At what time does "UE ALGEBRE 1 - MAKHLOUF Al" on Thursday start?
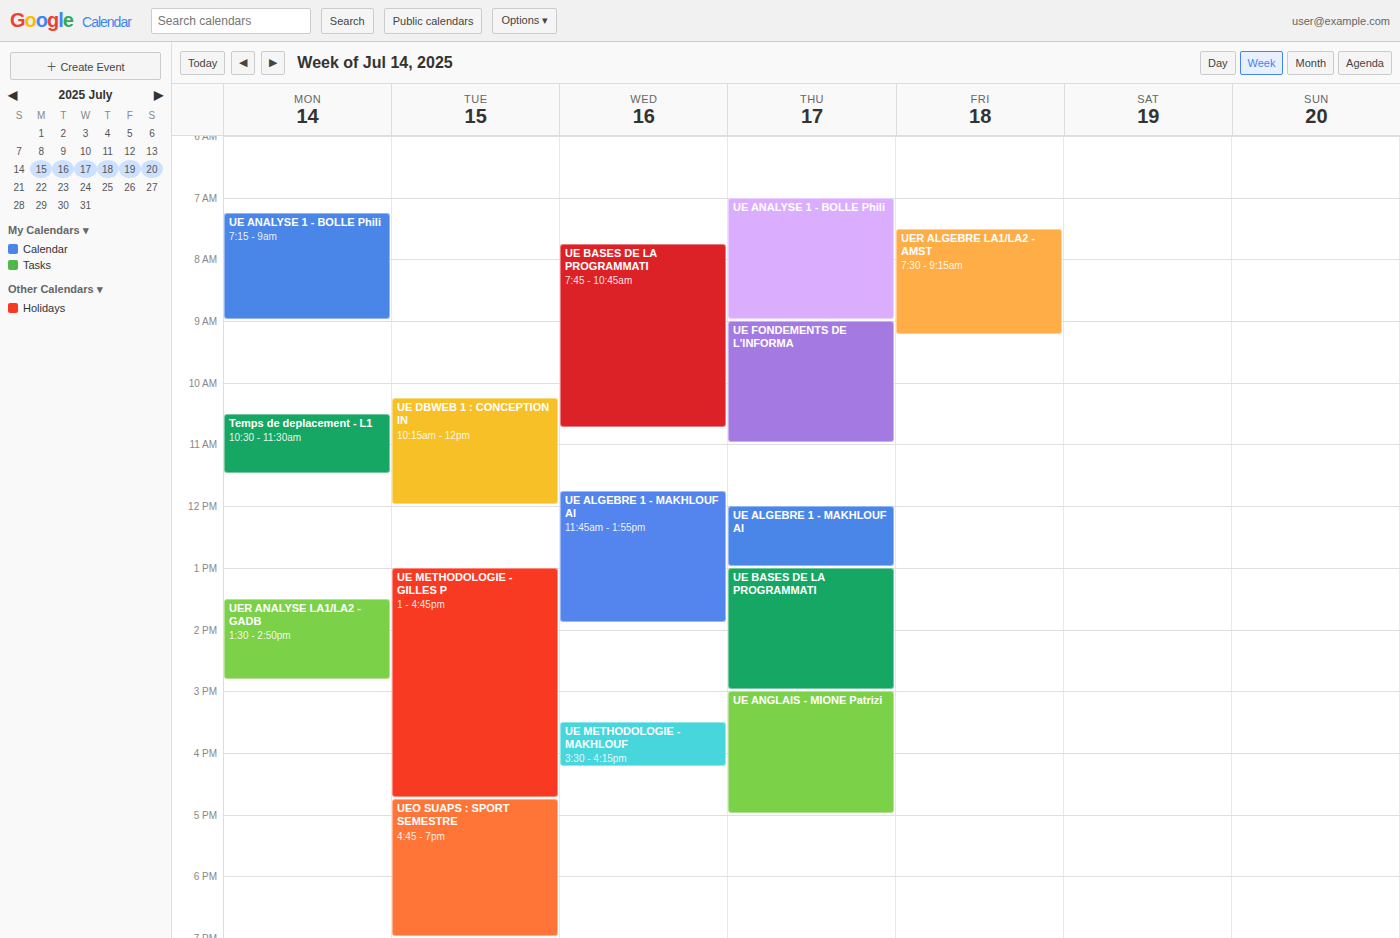
12:00 PM